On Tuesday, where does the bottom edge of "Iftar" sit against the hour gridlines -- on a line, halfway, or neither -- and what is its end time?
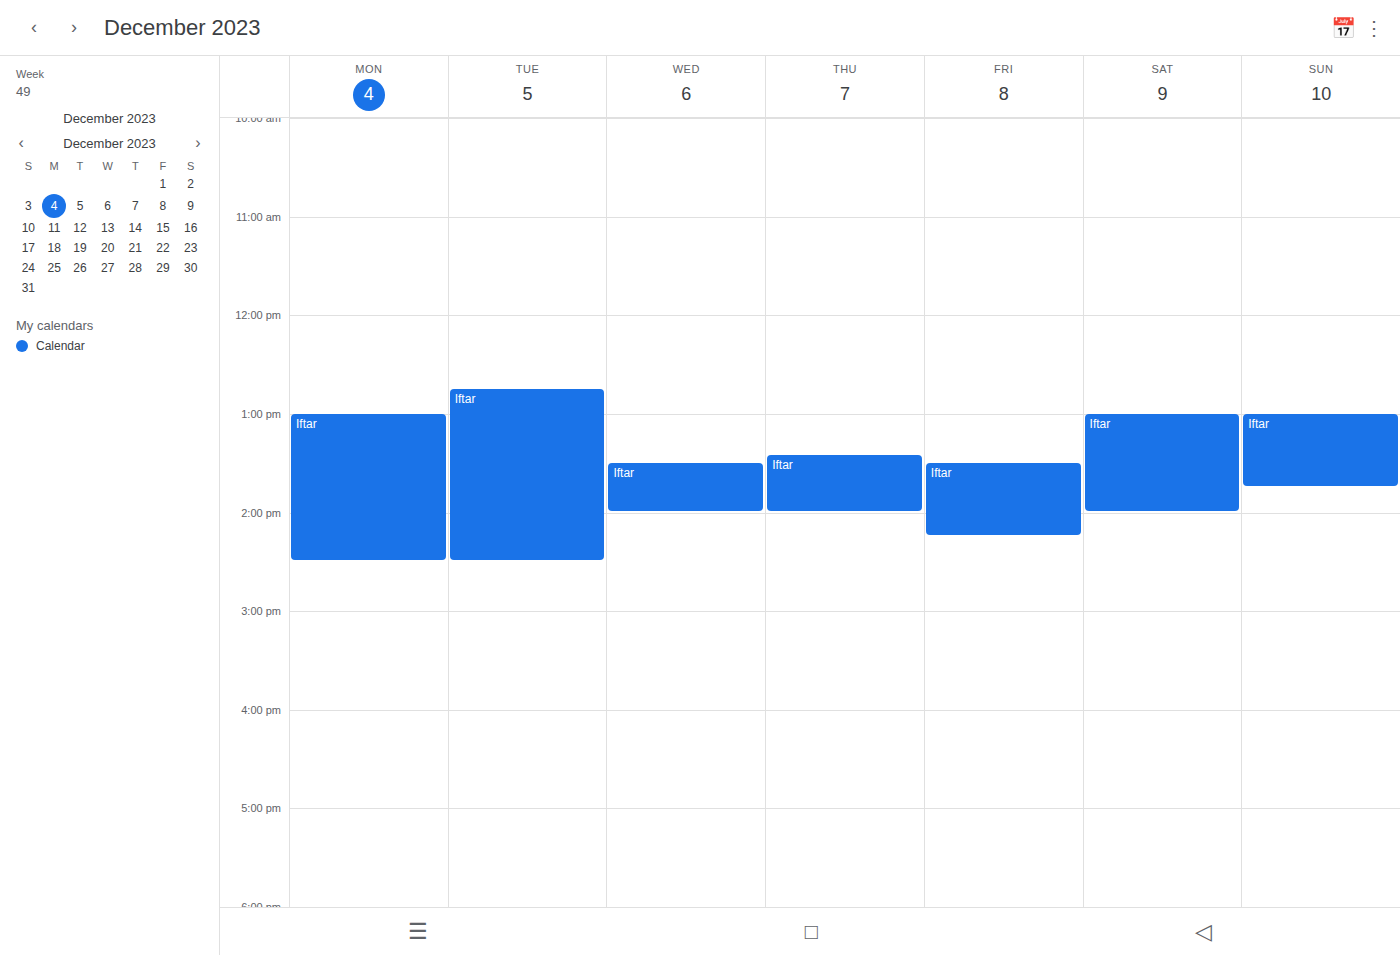
2:30 PM -- halfway between the 2 PM and 3 PM lines.